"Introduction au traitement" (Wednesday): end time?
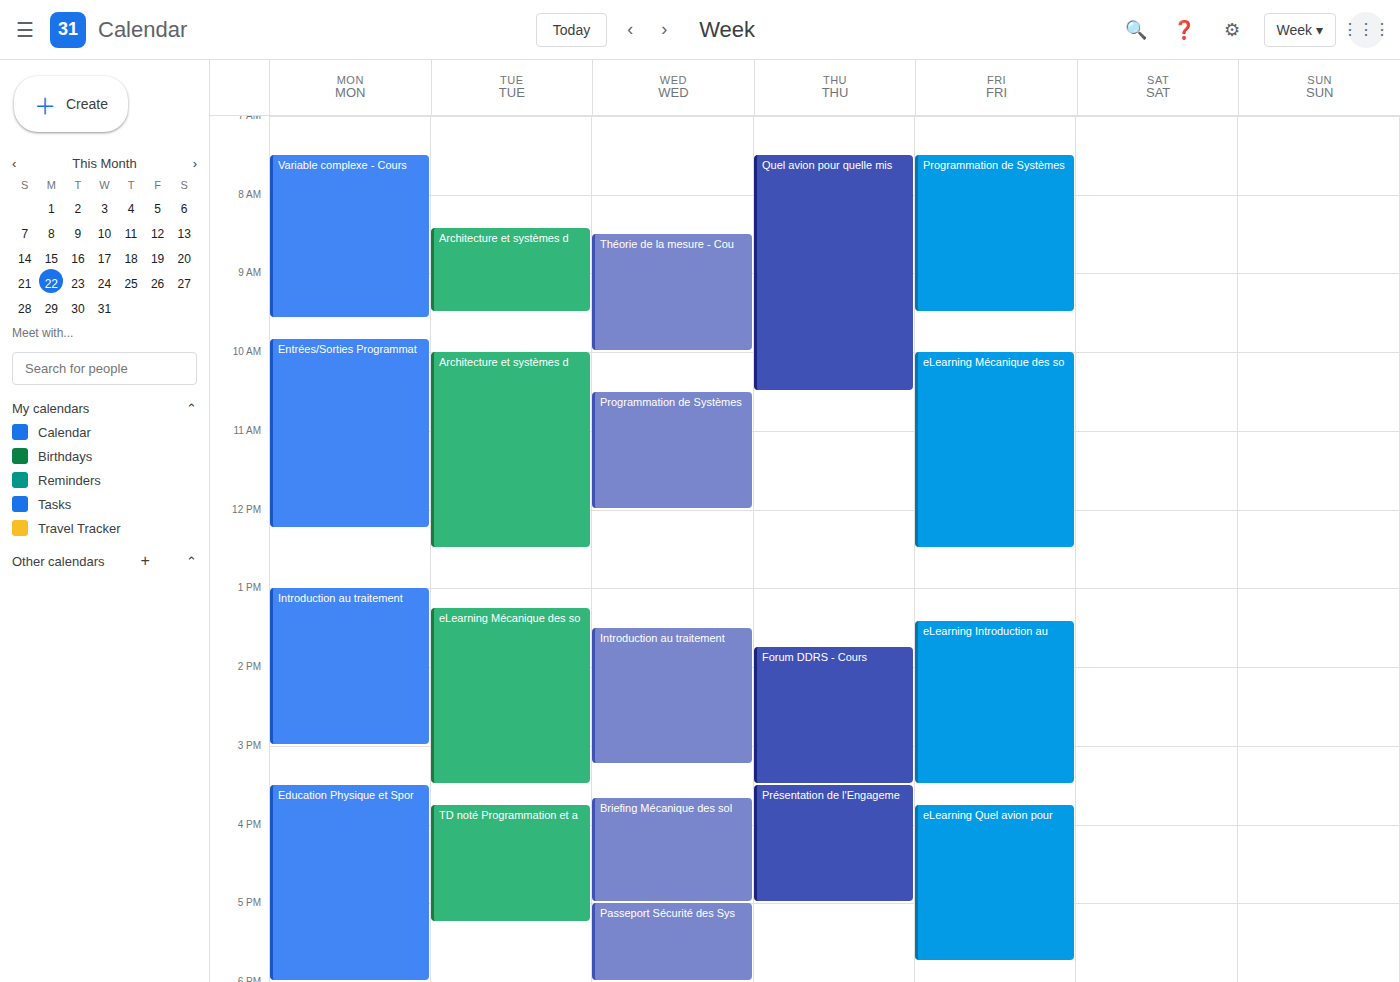
3:15 PM